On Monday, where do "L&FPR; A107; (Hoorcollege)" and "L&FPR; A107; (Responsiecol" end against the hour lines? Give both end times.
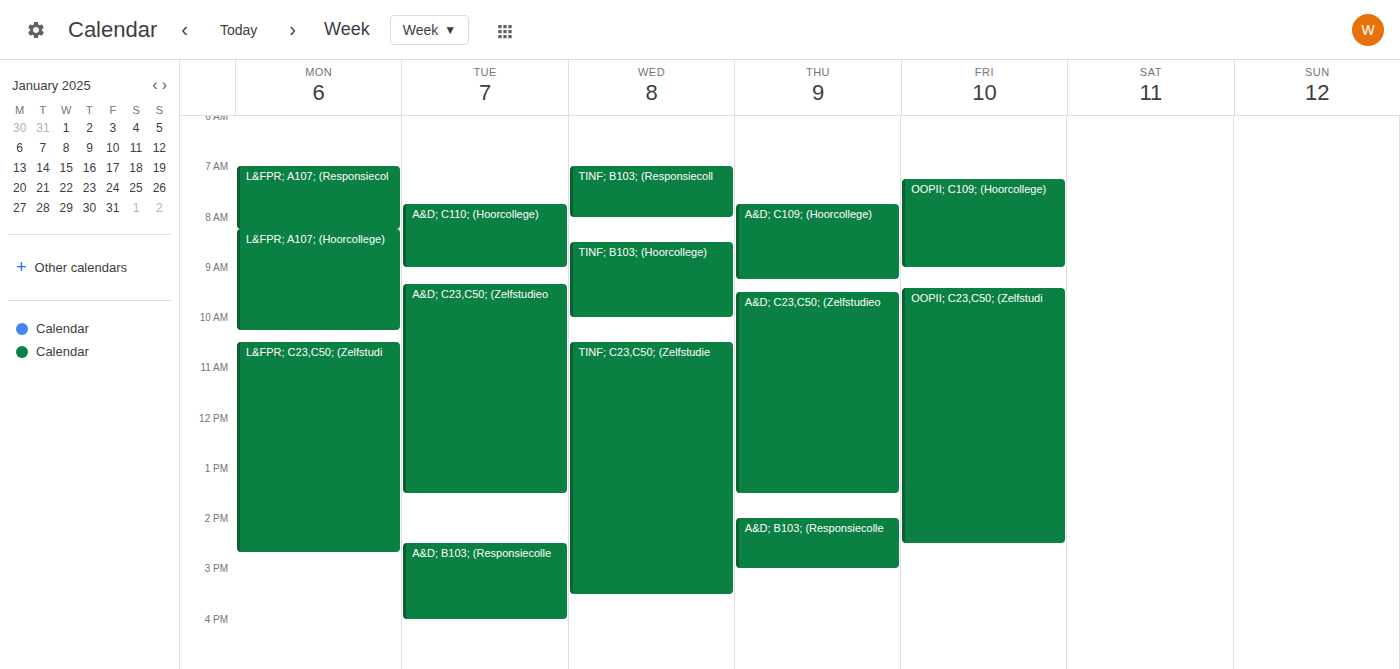
"L&FPR; A107; (Hoorcollege)": 10:15 AM, neither: a quarter of the way from the 10 AM line to the 11 AM line. "L&FPR; A107; (Responsiecol": 8:15 AM, neither: a quarter of the way from the 8 AM line to the 9 AM line.